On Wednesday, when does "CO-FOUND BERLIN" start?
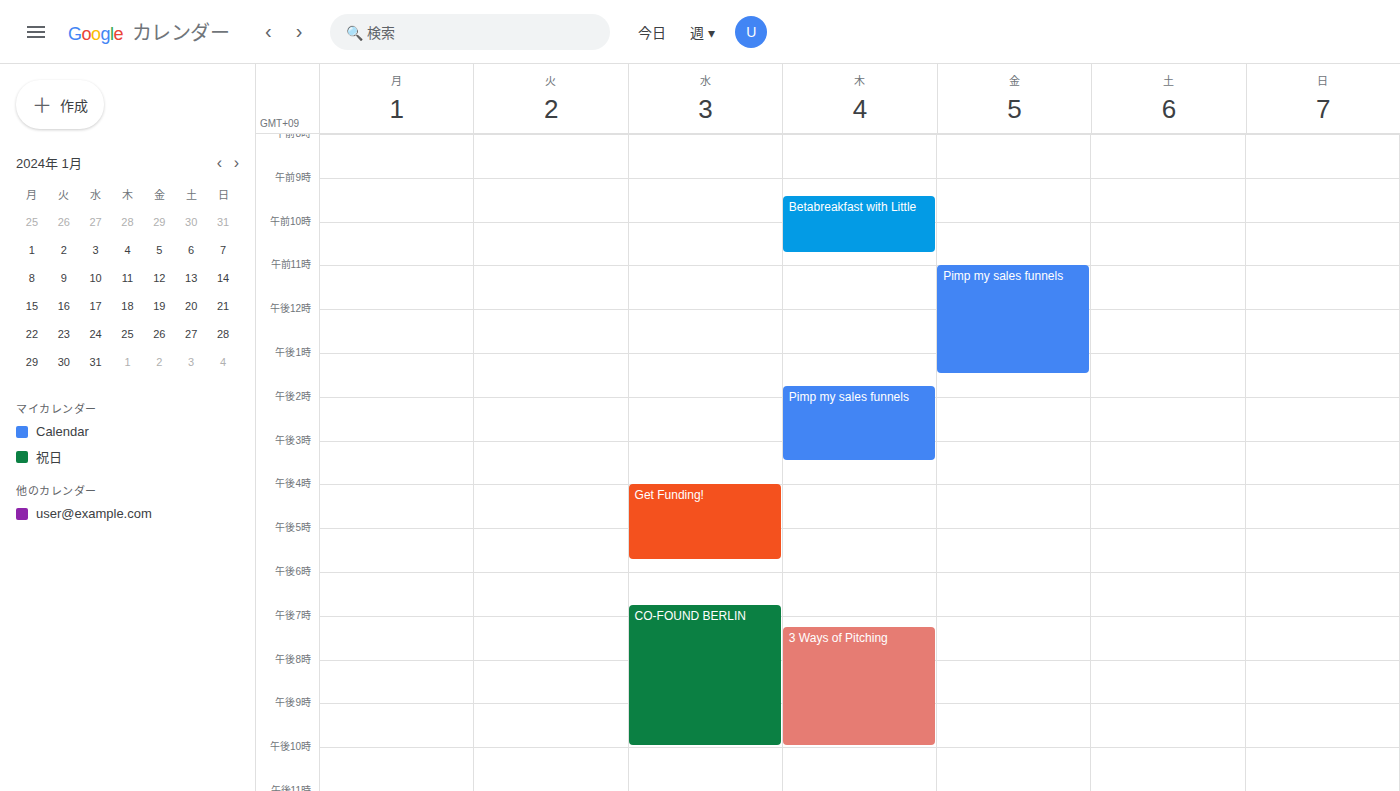
18:45